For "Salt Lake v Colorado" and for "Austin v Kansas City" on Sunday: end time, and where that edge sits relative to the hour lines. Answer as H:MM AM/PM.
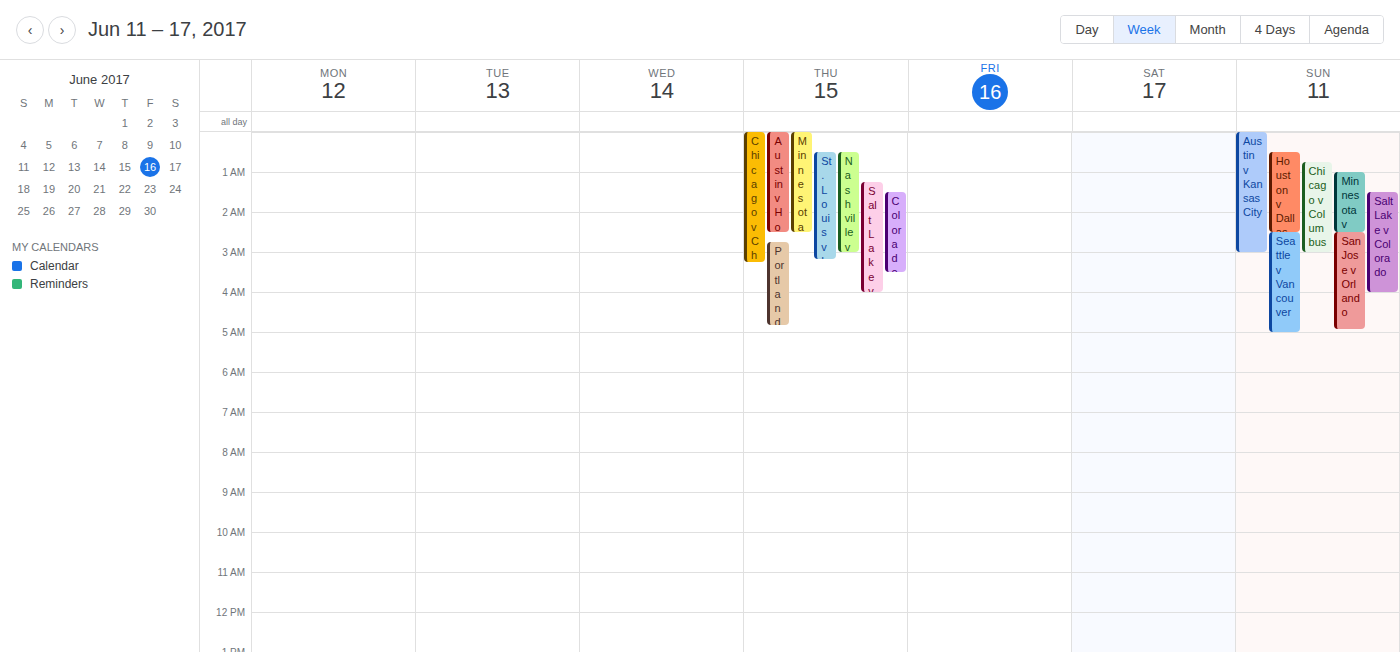
"Salt Lake v Colorado": 4:00 AM, exactly on the 4 AM line. "Austin v Kansas City": 3:00 AM, exactly on the 3 AM line.